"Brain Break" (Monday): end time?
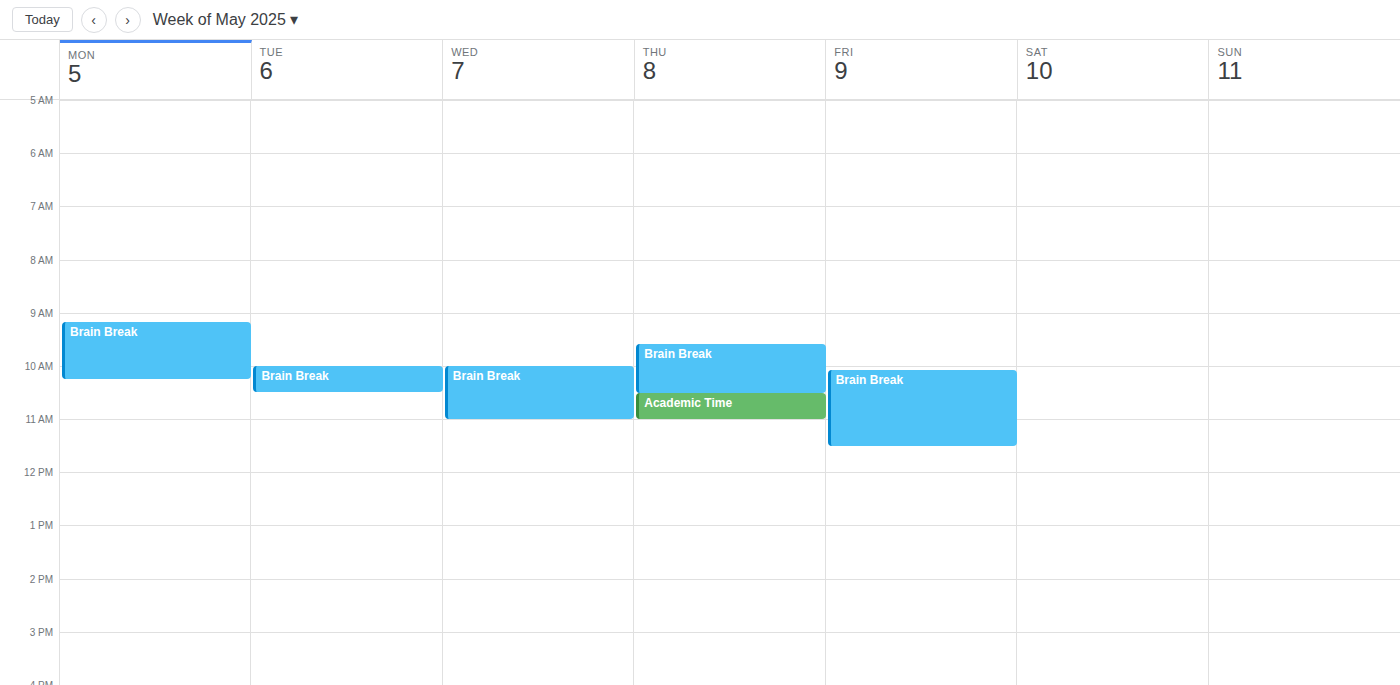
10:15 AM